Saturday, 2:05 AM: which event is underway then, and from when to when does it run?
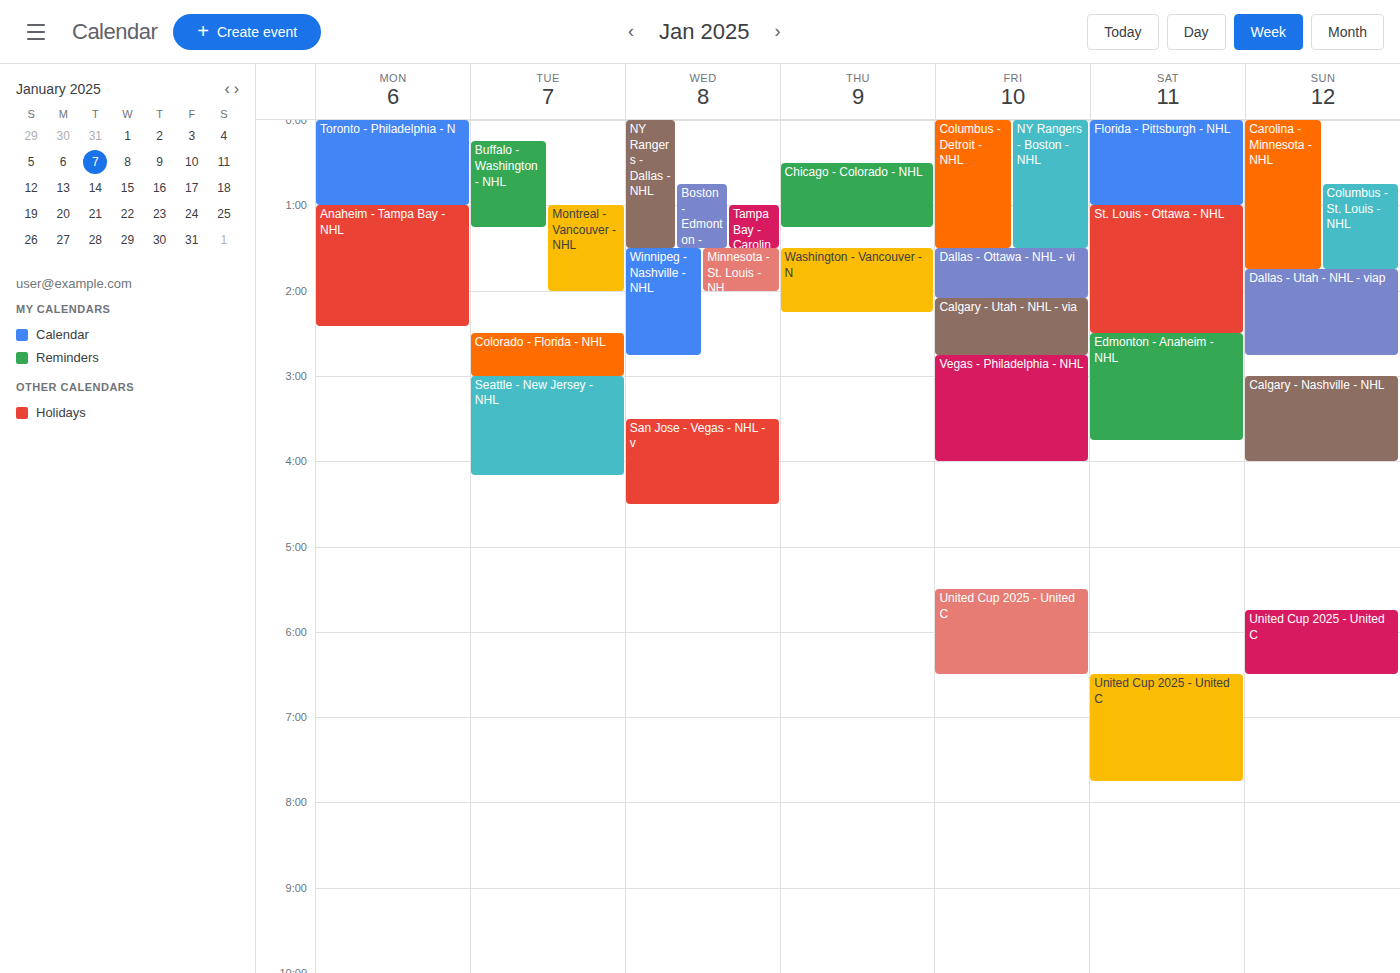
"St. Louis - Ottawa - NHL", 1:00 AM to 2:30 AM